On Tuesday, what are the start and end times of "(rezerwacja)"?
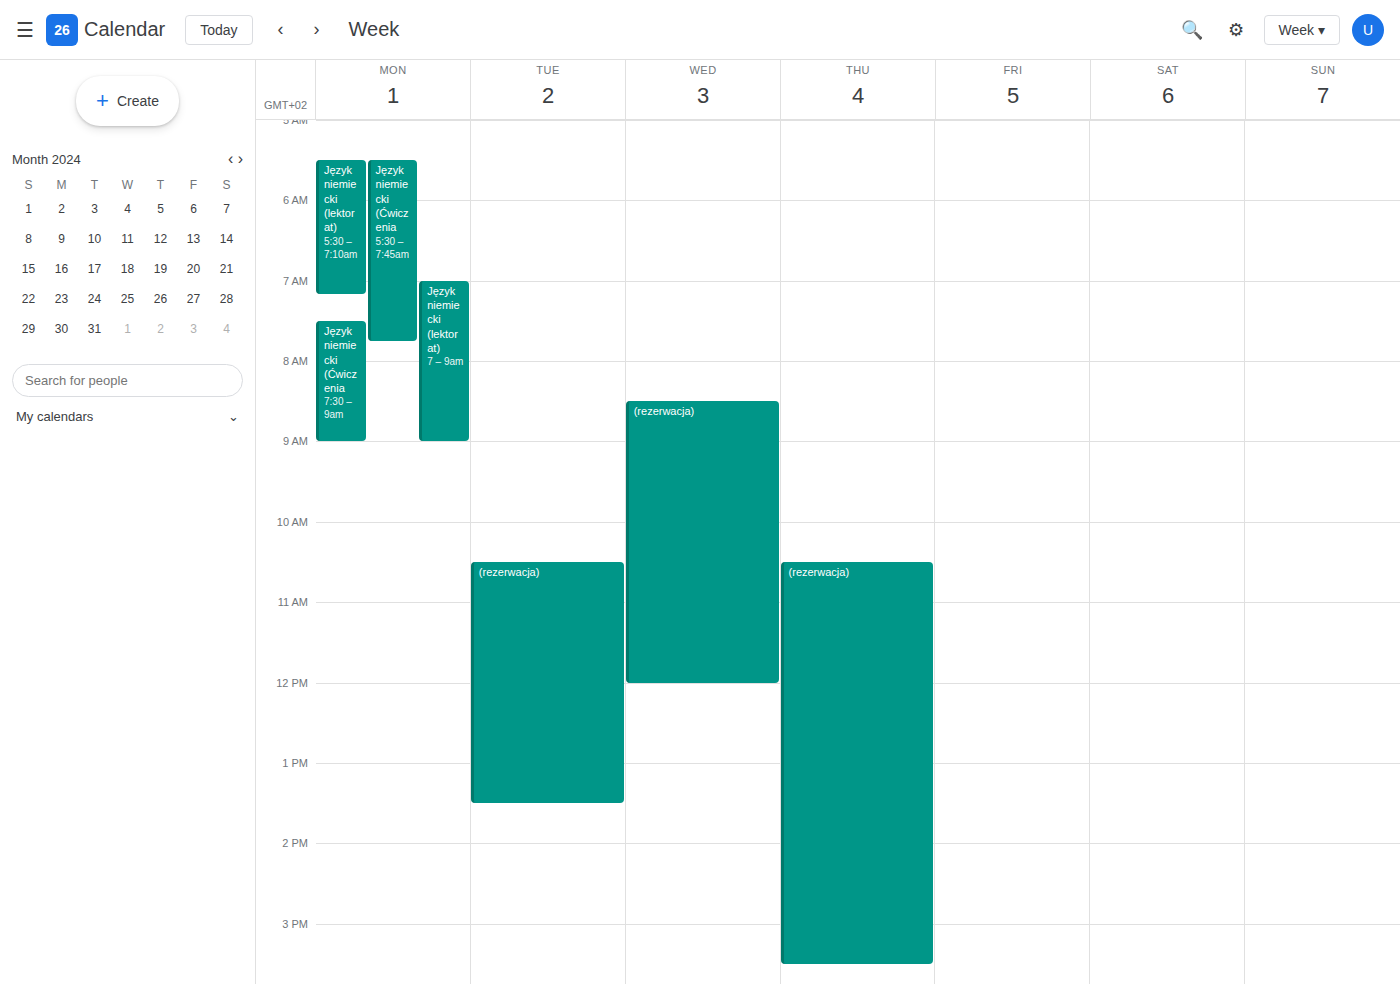
10:30 AM to 1:30 PM